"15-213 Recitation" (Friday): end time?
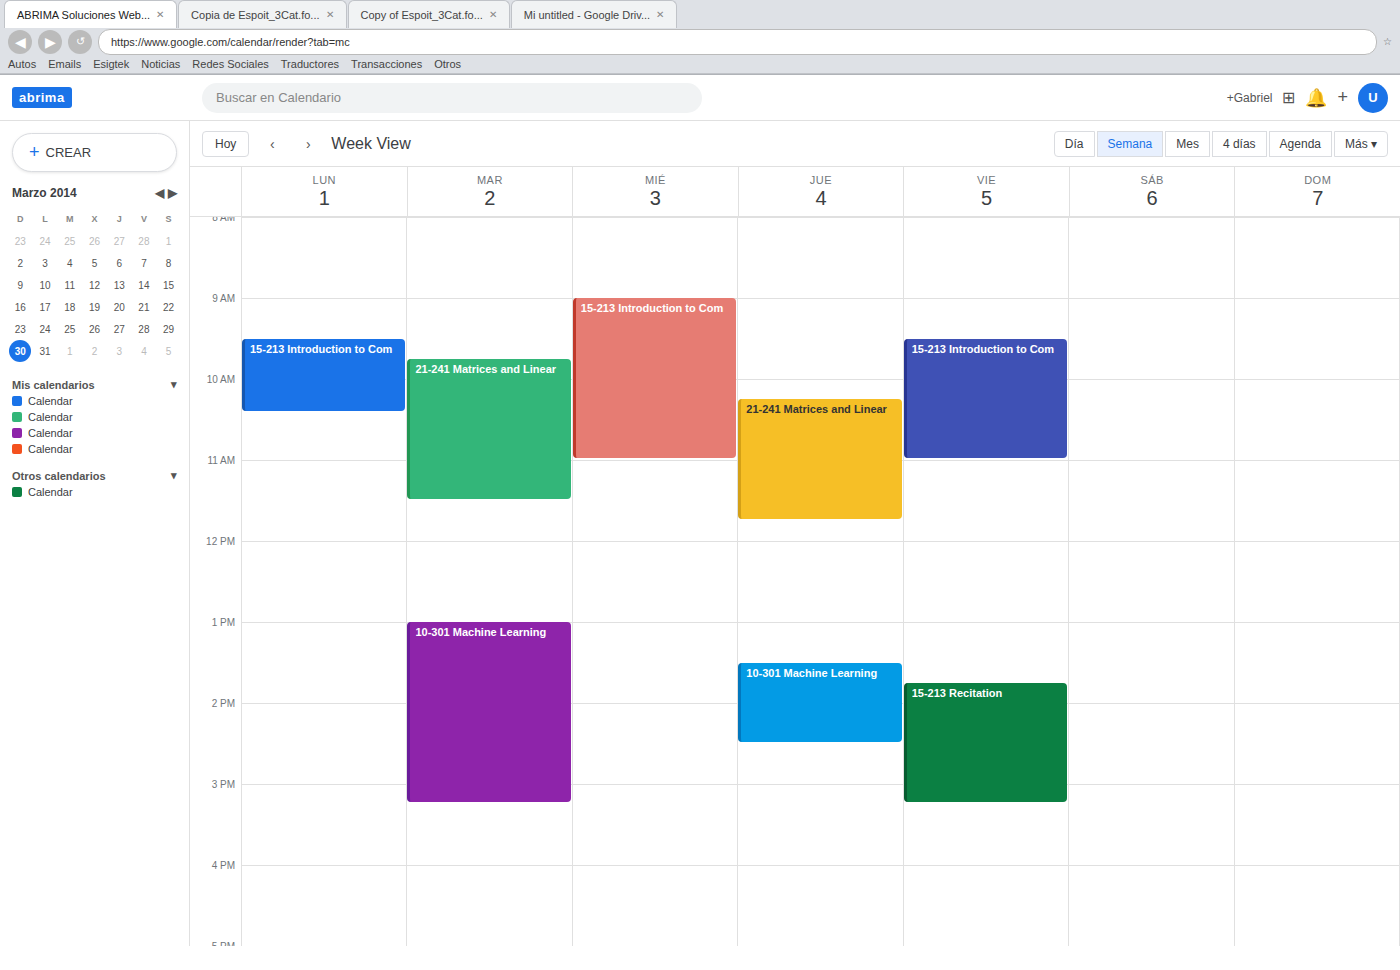
3:15 PM